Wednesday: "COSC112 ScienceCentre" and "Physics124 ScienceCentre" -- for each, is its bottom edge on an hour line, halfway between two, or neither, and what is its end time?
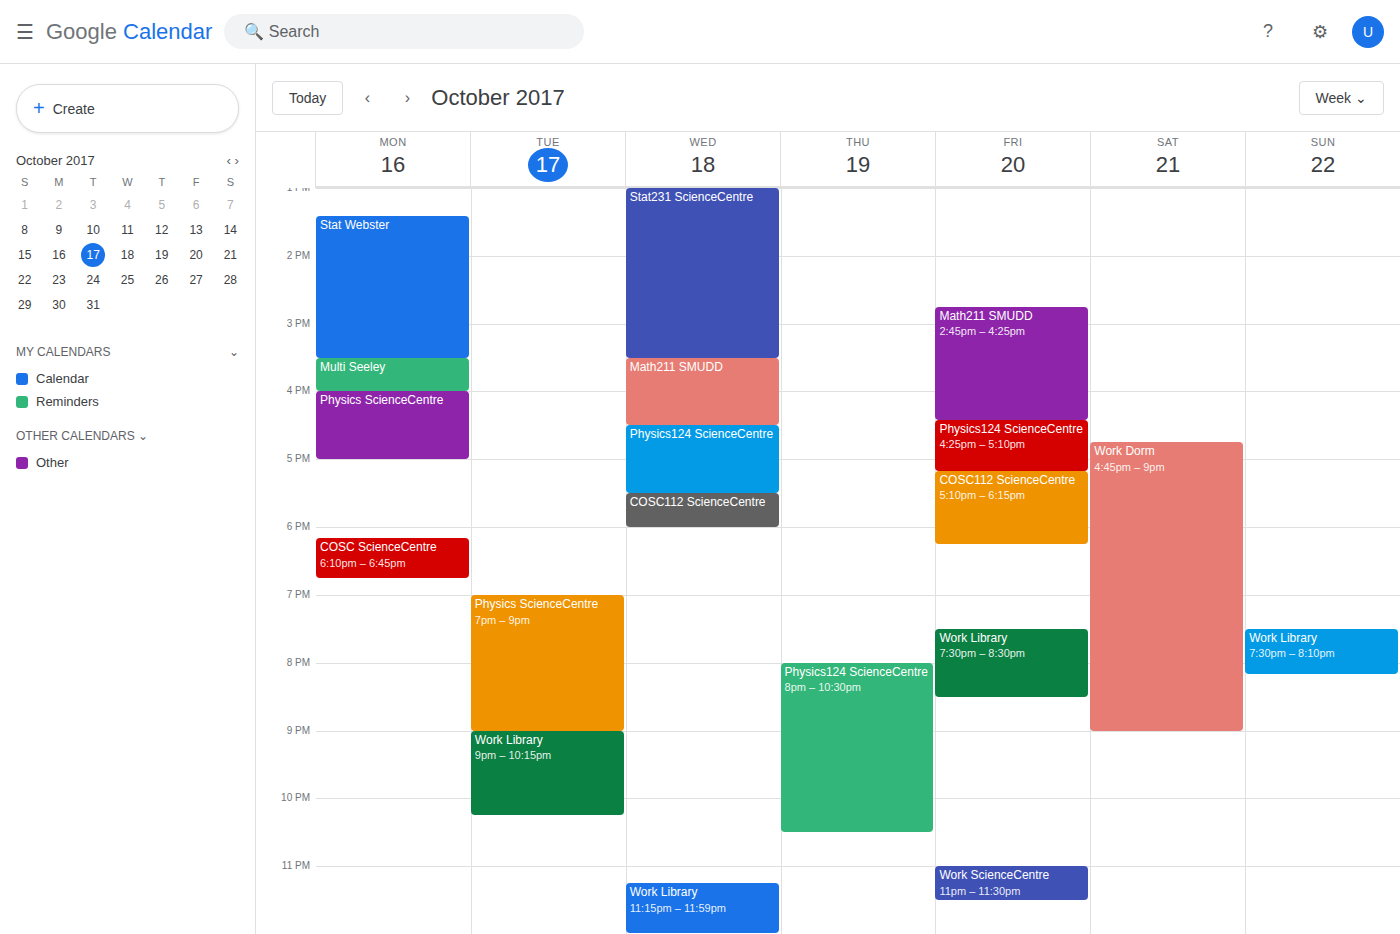
"COSC112 ScienceCentre": 6:00 PM, exactly on the 6 PM line. "Physics124 ScienceCentre": 5:30 PM, halfway between the 5 PM and 6 PM lines.